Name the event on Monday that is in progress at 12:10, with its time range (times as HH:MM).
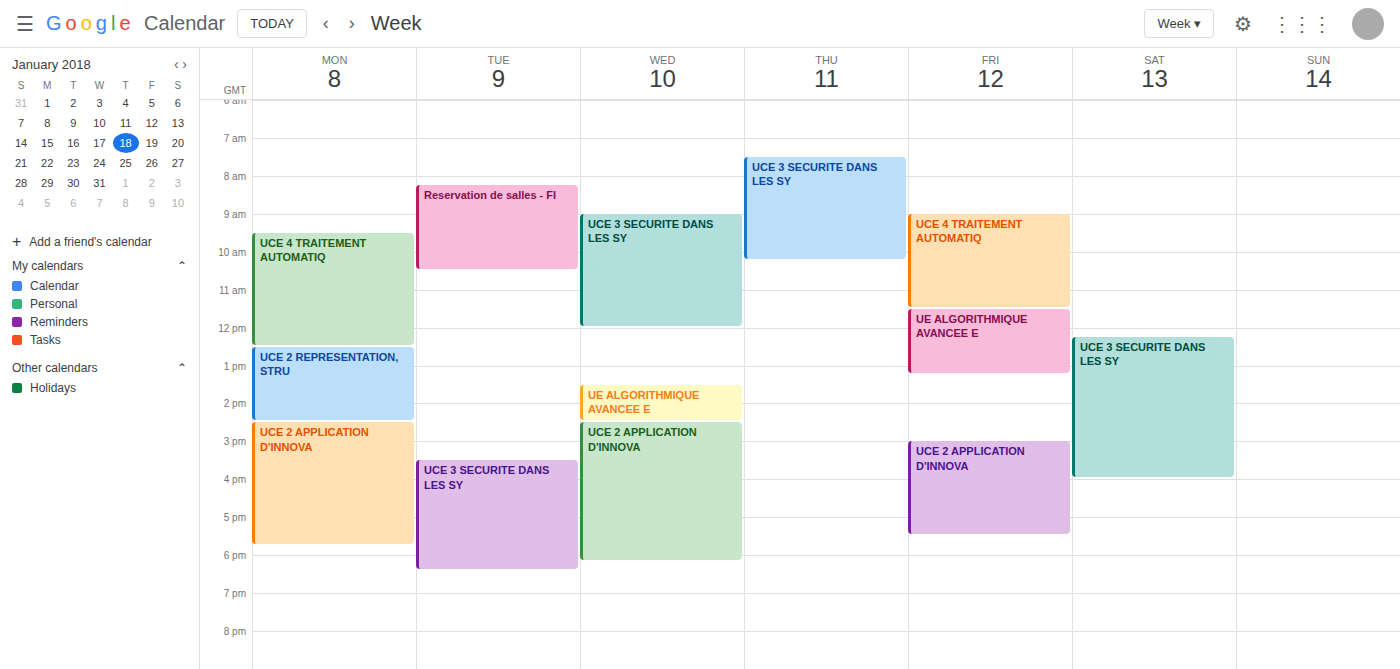
"UCE 4 TRAITEMENT AUTOMATIQ", 09:30 to 12:30